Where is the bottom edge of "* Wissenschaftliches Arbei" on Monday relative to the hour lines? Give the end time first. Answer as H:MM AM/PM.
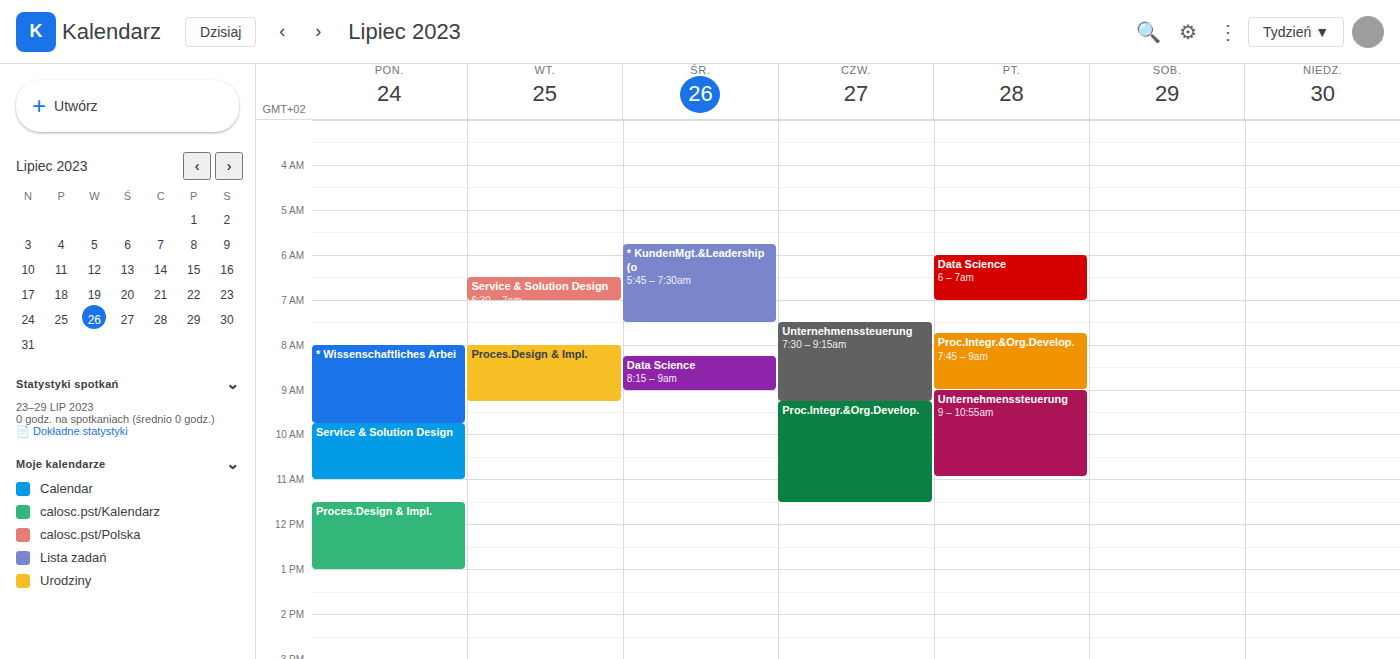
9:45 AM -- neither: three quarters of the way from the 9 AM line to the 10 AM line.